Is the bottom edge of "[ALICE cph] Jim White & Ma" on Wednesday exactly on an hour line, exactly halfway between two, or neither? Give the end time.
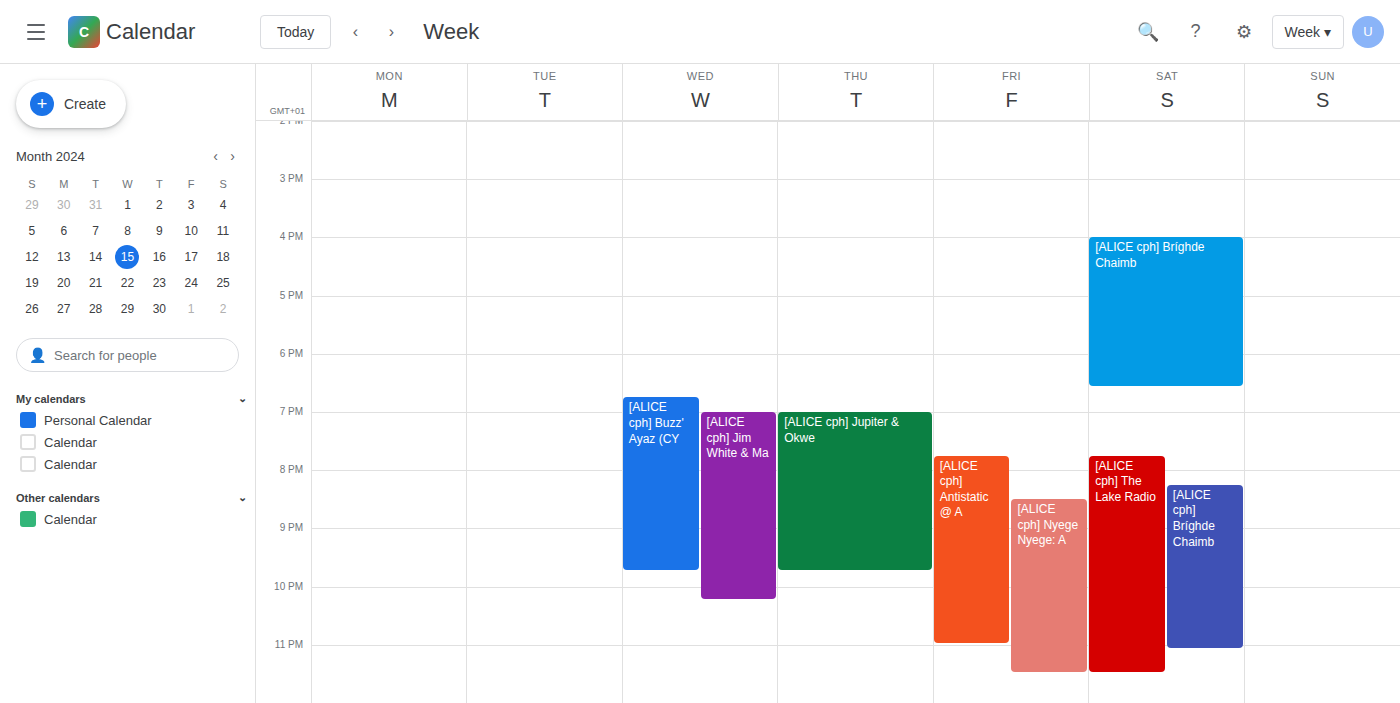
22:15 -- neither: a quarter of the way from the 22:00 line to the 23:00 line.